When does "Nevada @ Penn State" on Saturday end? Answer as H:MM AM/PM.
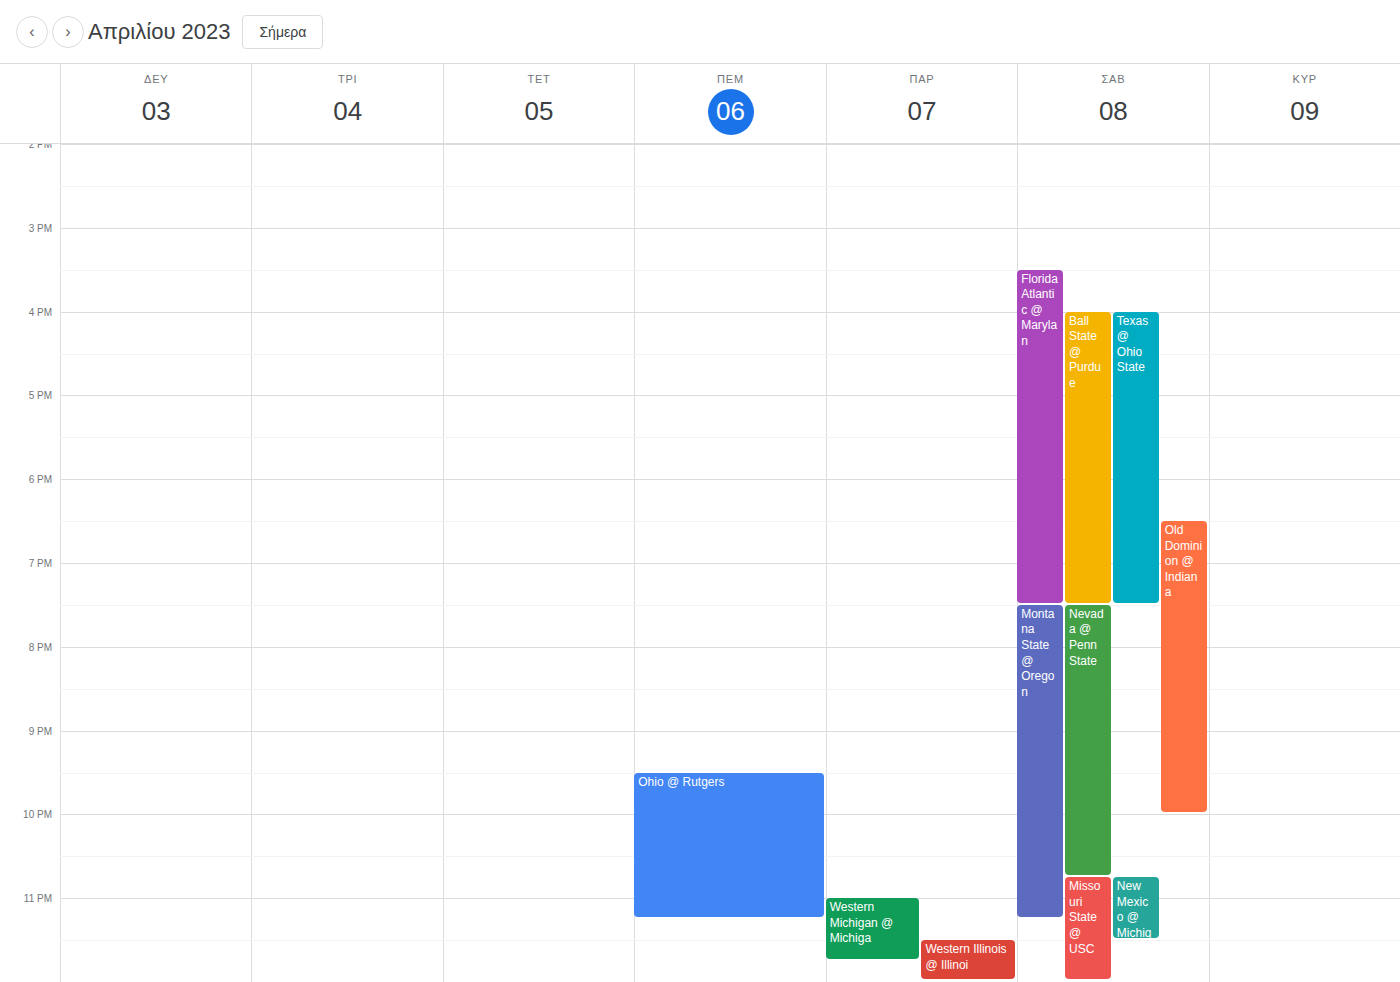
10:45 PM